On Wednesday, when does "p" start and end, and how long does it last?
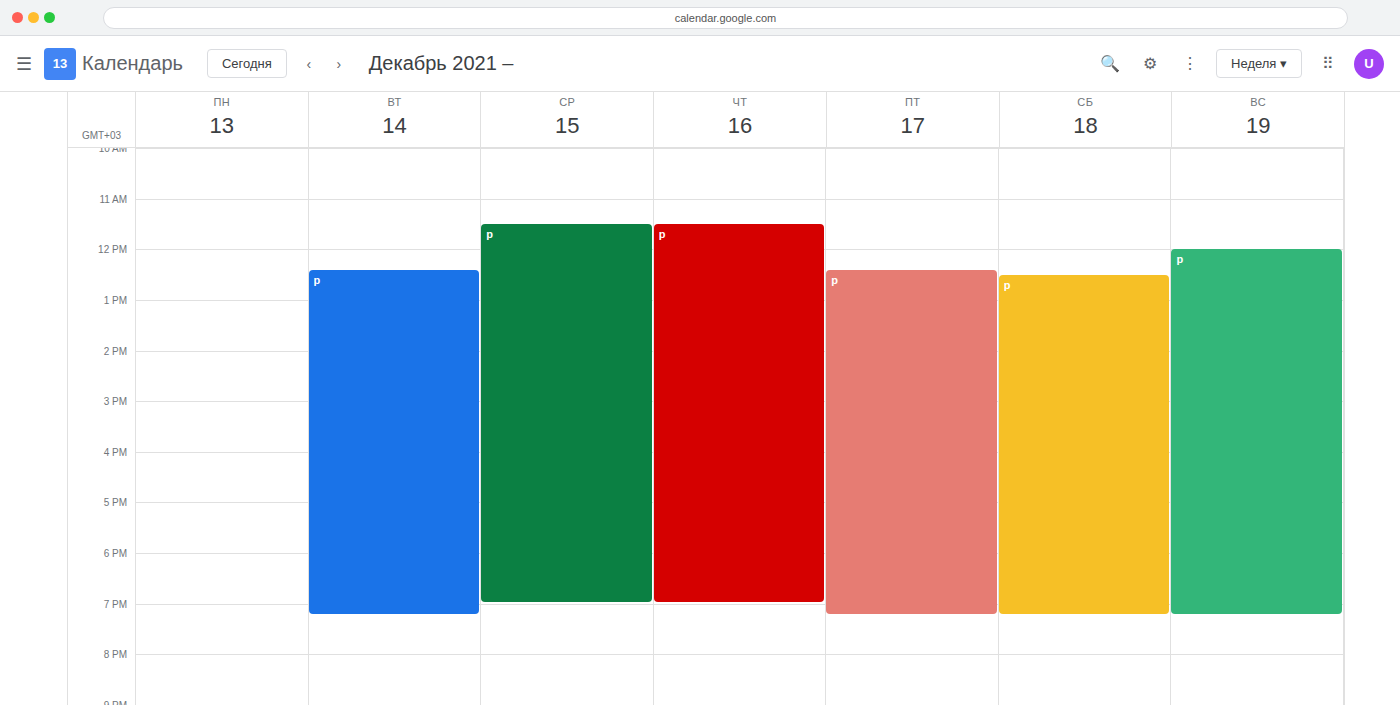
11:30 to 19:00, 7 hours 30 minutes